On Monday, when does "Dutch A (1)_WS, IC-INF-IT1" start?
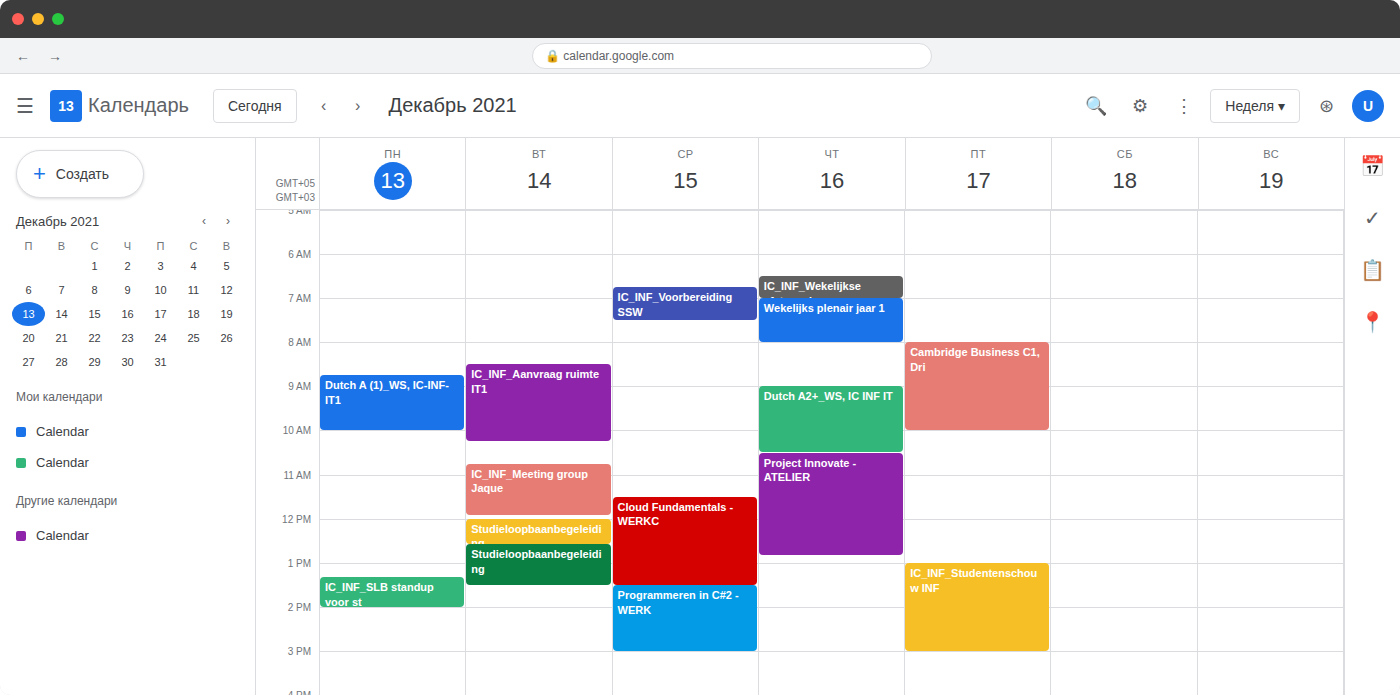
8:45 AM